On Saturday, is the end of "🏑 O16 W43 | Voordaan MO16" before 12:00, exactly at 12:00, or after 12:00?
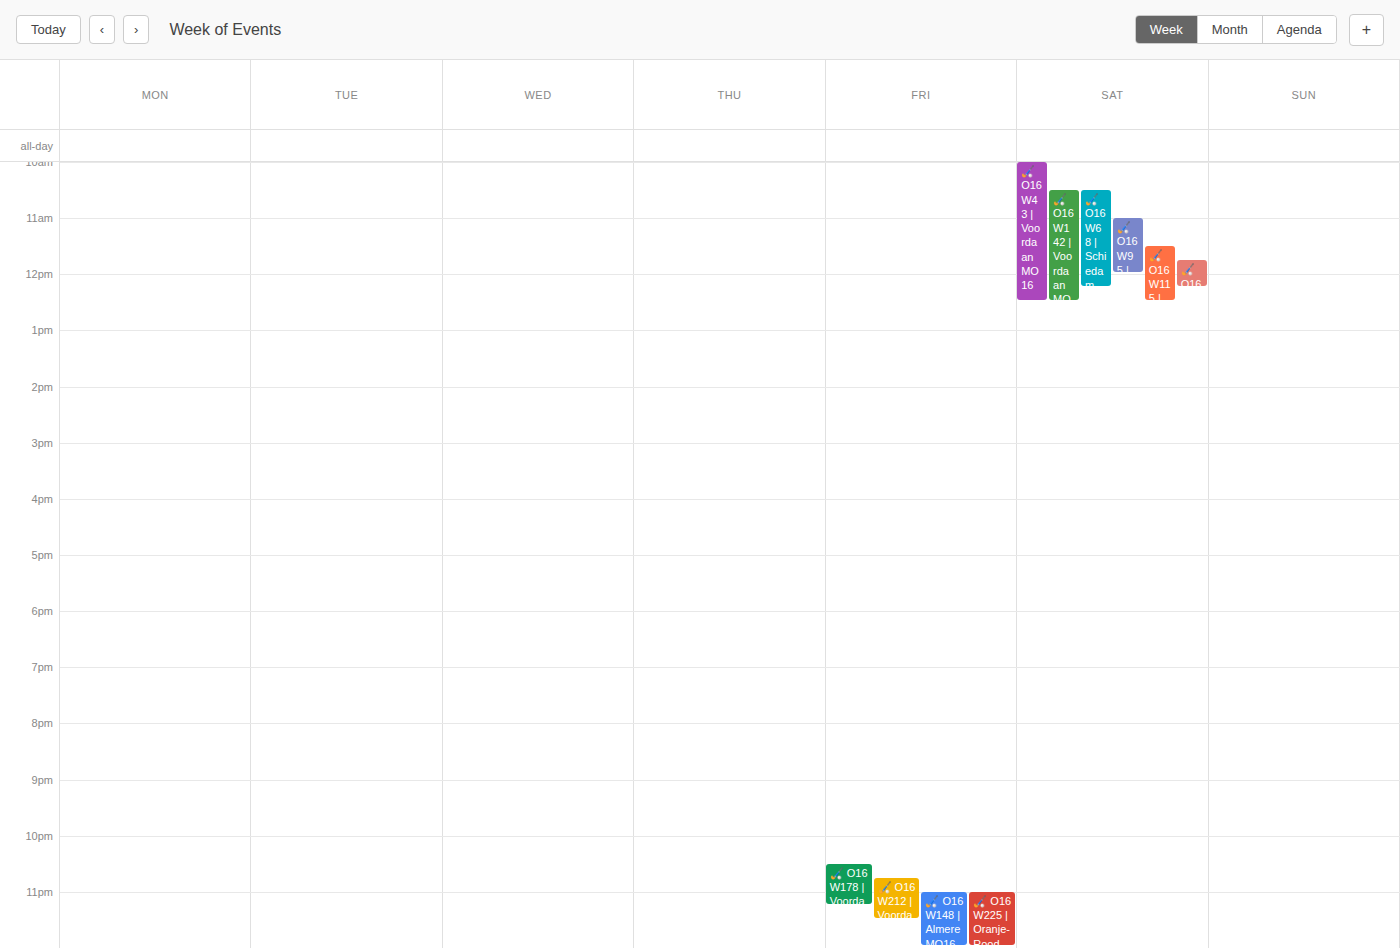
12:30 -- after 12:00, 30 minutes below the 12:00 line.